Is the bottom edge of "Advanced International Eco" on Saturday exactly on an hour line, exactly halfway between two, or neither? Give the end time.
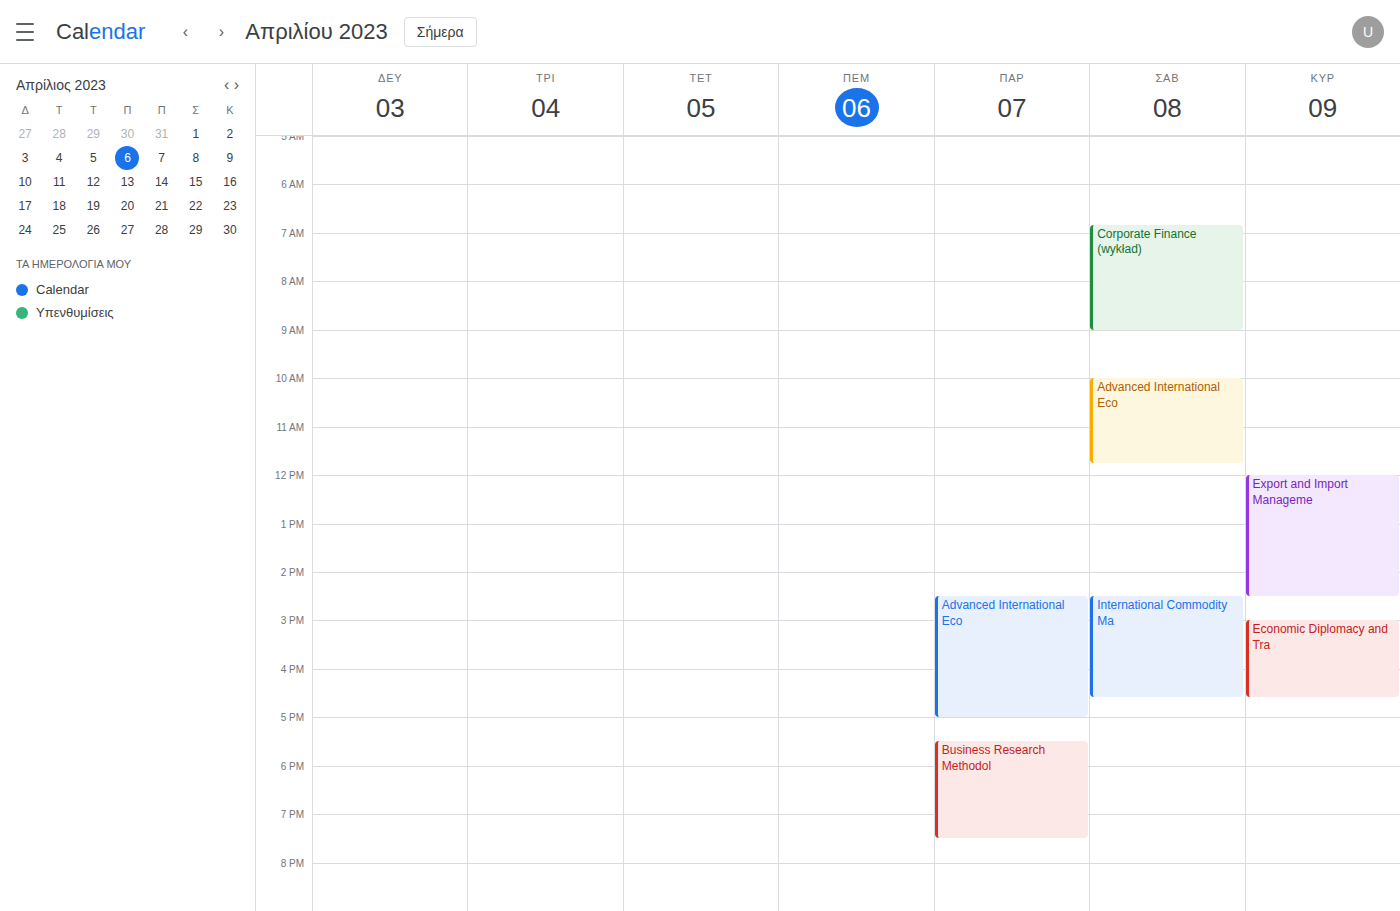
11:45 AM -- neither: three quarters of the way from the 11 AM line to the 12 PM line.